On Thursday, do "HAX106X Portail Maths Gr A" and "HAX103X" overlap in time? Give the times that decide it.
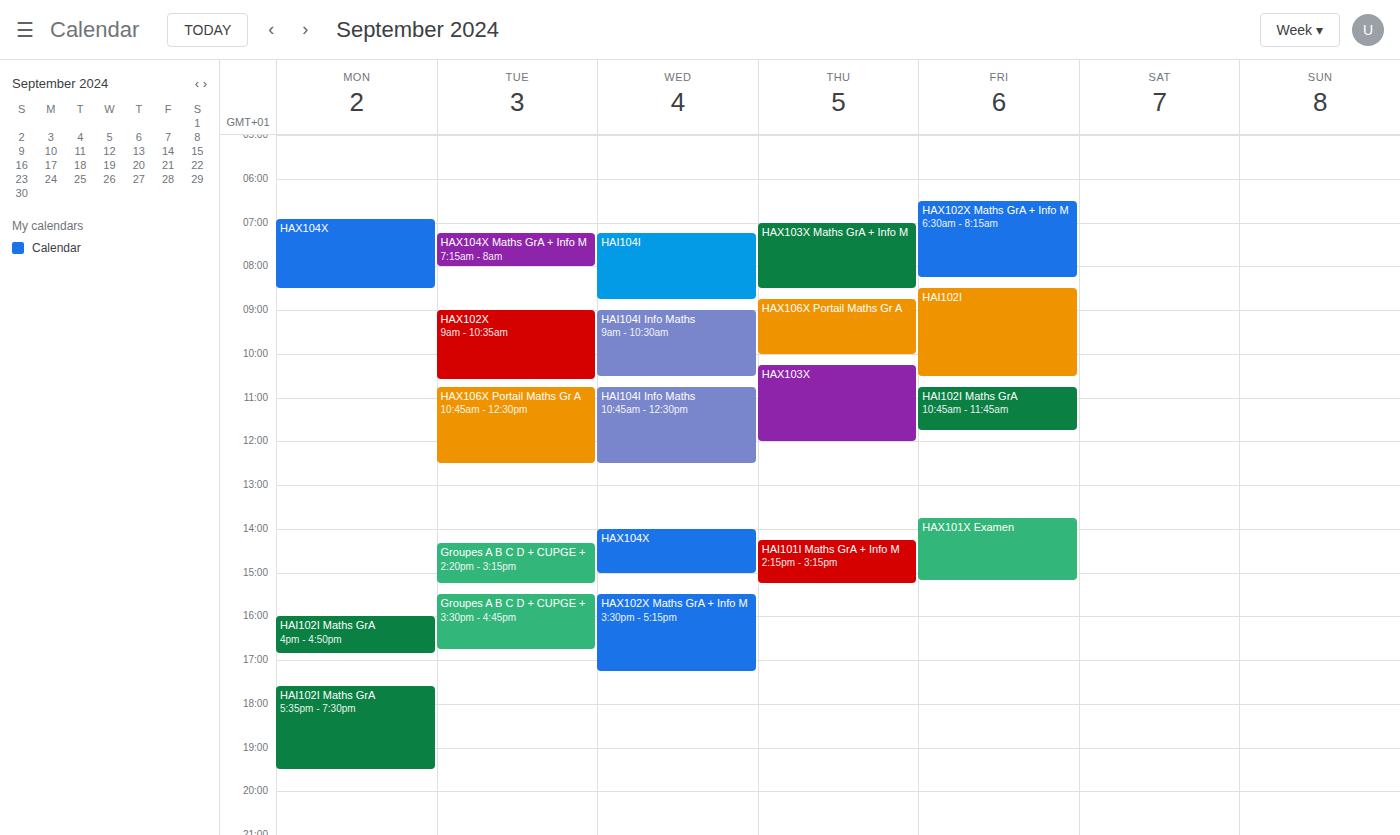
"HAX106X Portail Maths Gr A" ends at 10:00 AM and "HAX103X" starts at 10:15 AM -- no overlap.